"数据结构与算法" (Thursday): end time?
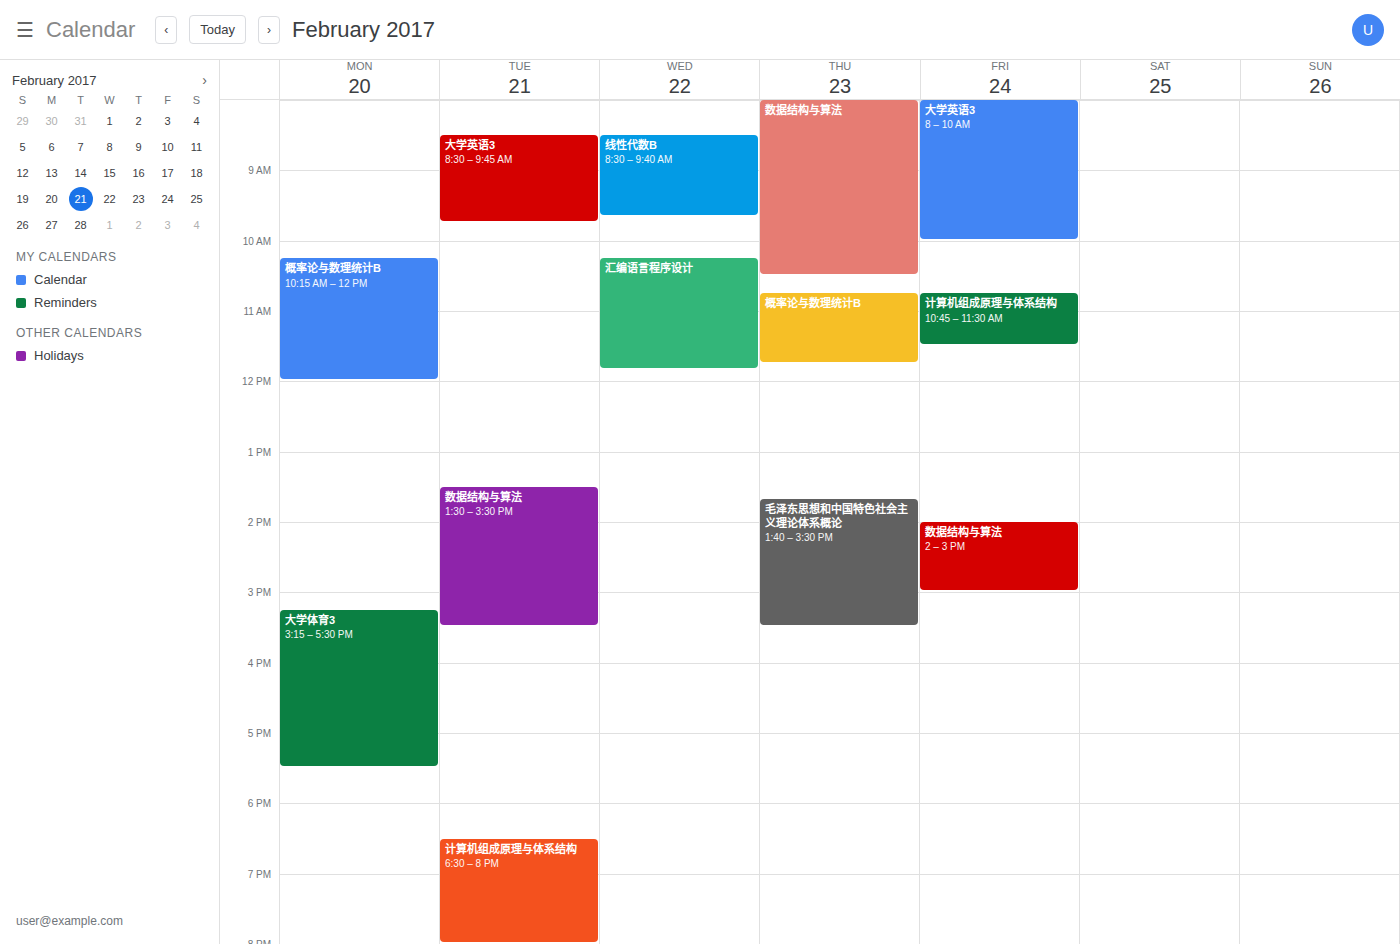
10:30 AM